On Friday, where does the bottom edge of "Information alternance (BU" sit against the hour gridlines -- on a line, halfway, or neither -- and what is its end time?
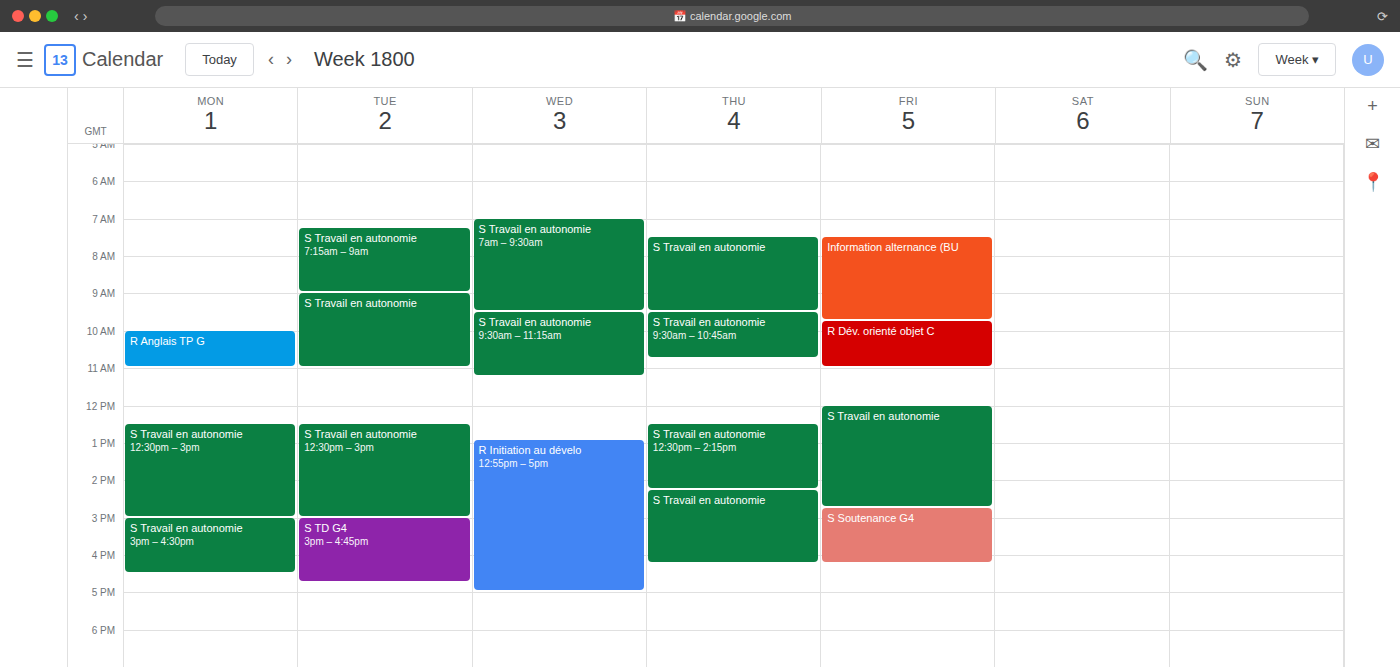
9:45 AM -- neither: three quarters of the way from the 9 AM line to the 10 AM line.